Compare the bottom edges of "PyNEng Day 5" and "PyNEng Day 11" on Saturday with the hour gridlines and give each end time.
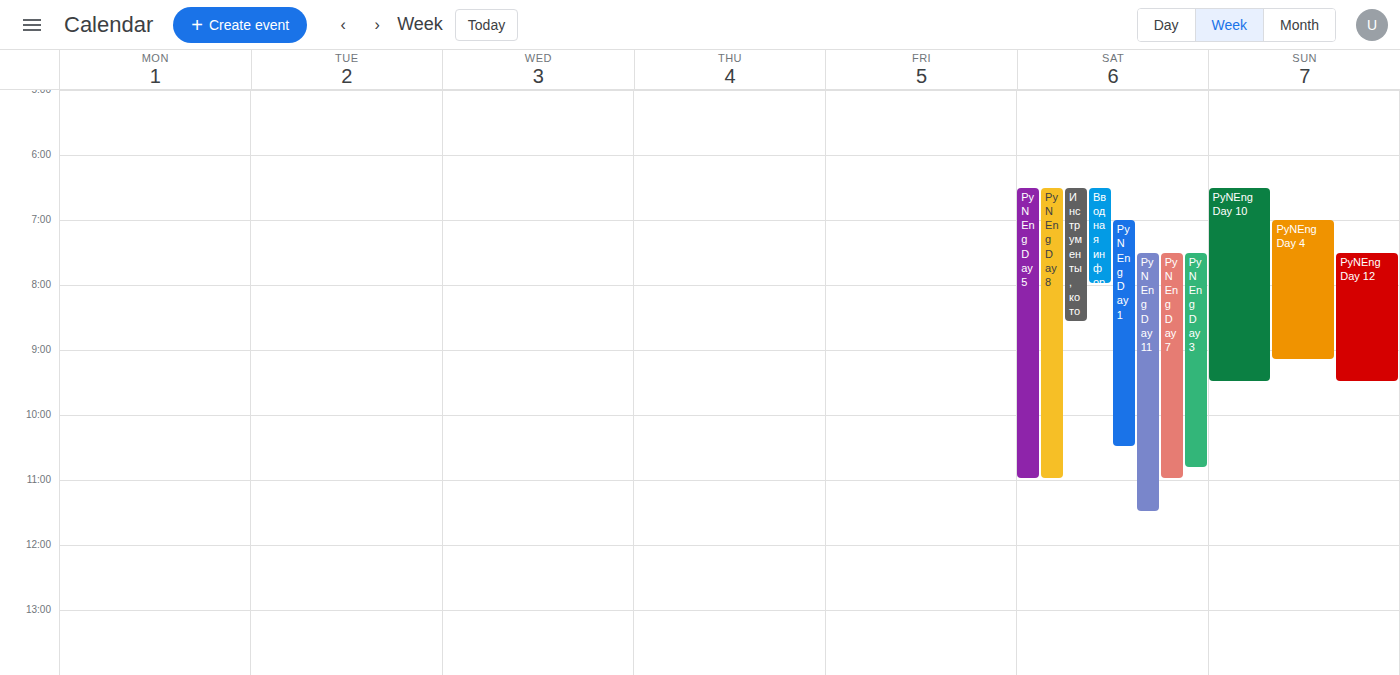
"PyNEng Day 5": 11:00 AM, exactly on the 11 AM line. "PyNEng Day 11": 11:30 AM, halfway between the 11 AM and 12 PM lines.